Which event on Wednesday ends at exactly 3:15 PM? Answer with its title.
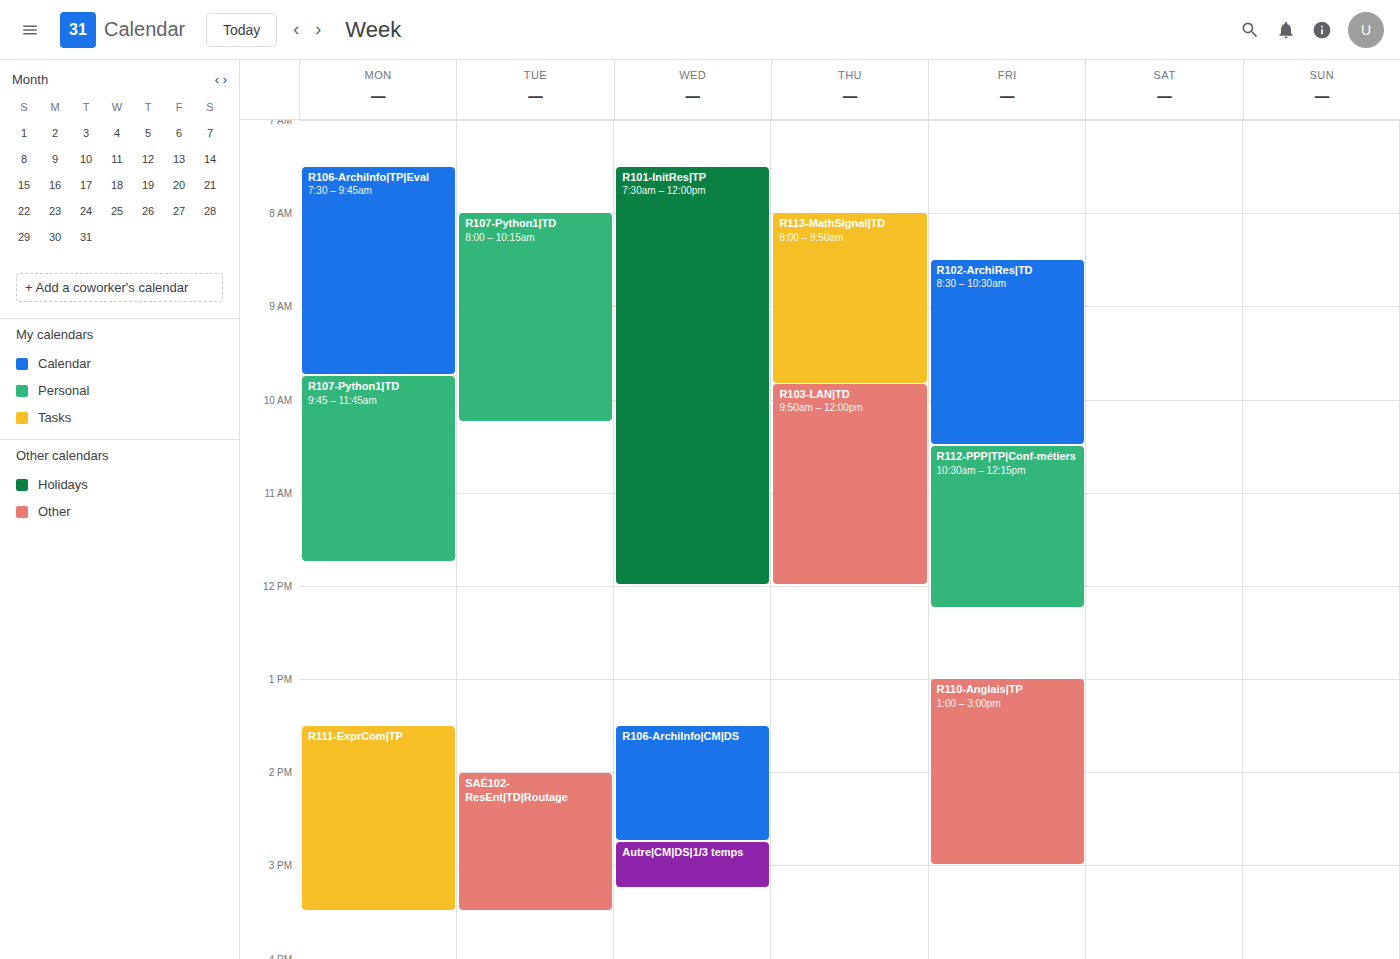
"Autre|CM|DS|1/3 temps"